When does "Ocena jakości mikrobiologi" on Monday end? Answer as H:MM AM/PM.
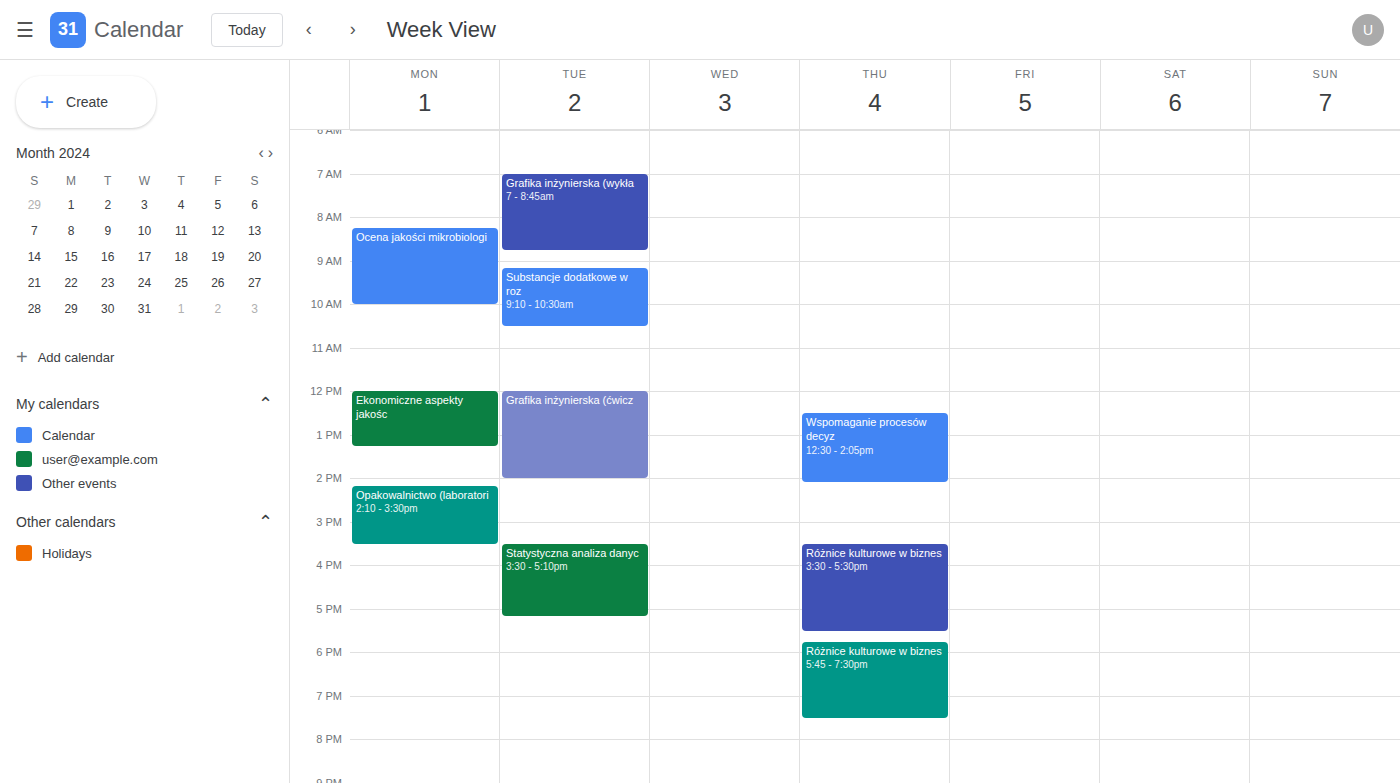
10:00 AM